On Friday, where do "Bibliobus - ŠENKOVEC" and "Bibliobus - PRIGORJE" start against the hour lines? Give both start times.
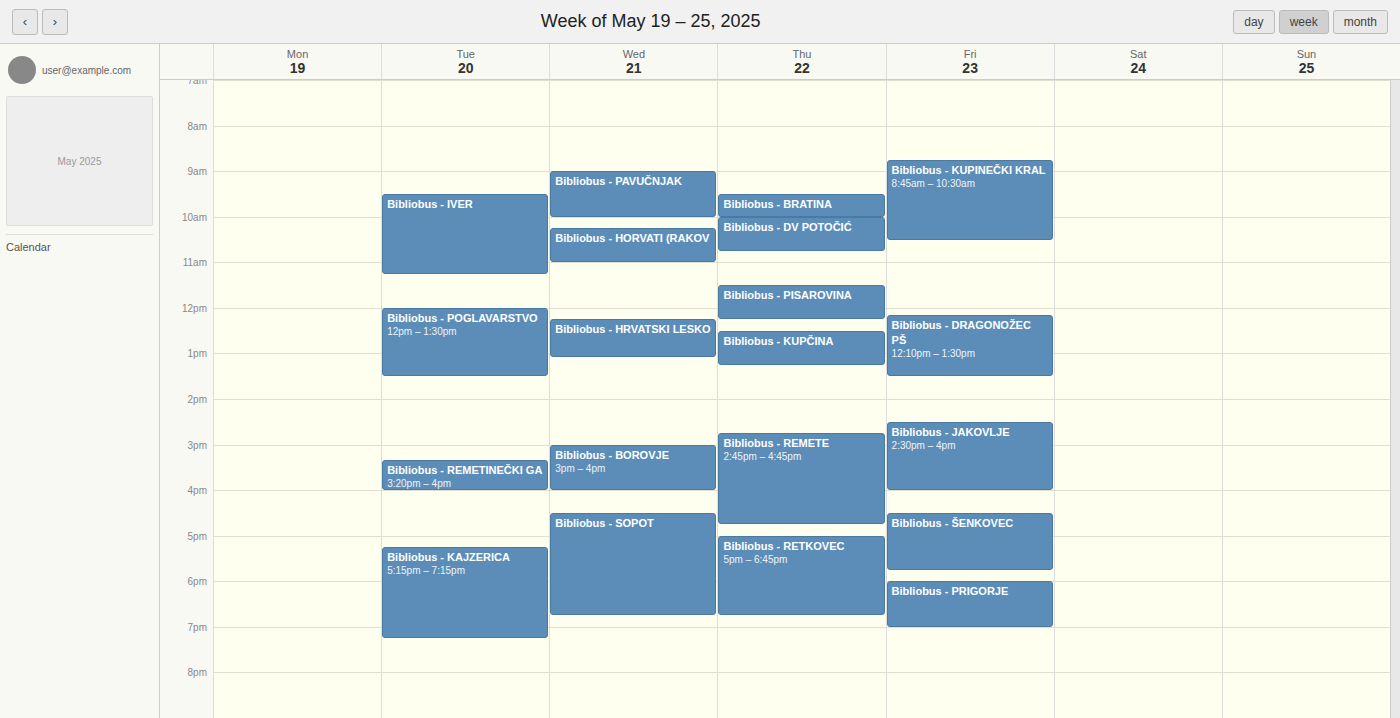
"Bibliobus - ŠENKOVEC": 4:30 PM, halfway between the 4 PM and 5 PM lines. "Bibliobus - PRIGORJE": 6:00 PM, exactly on the 6 PM line.